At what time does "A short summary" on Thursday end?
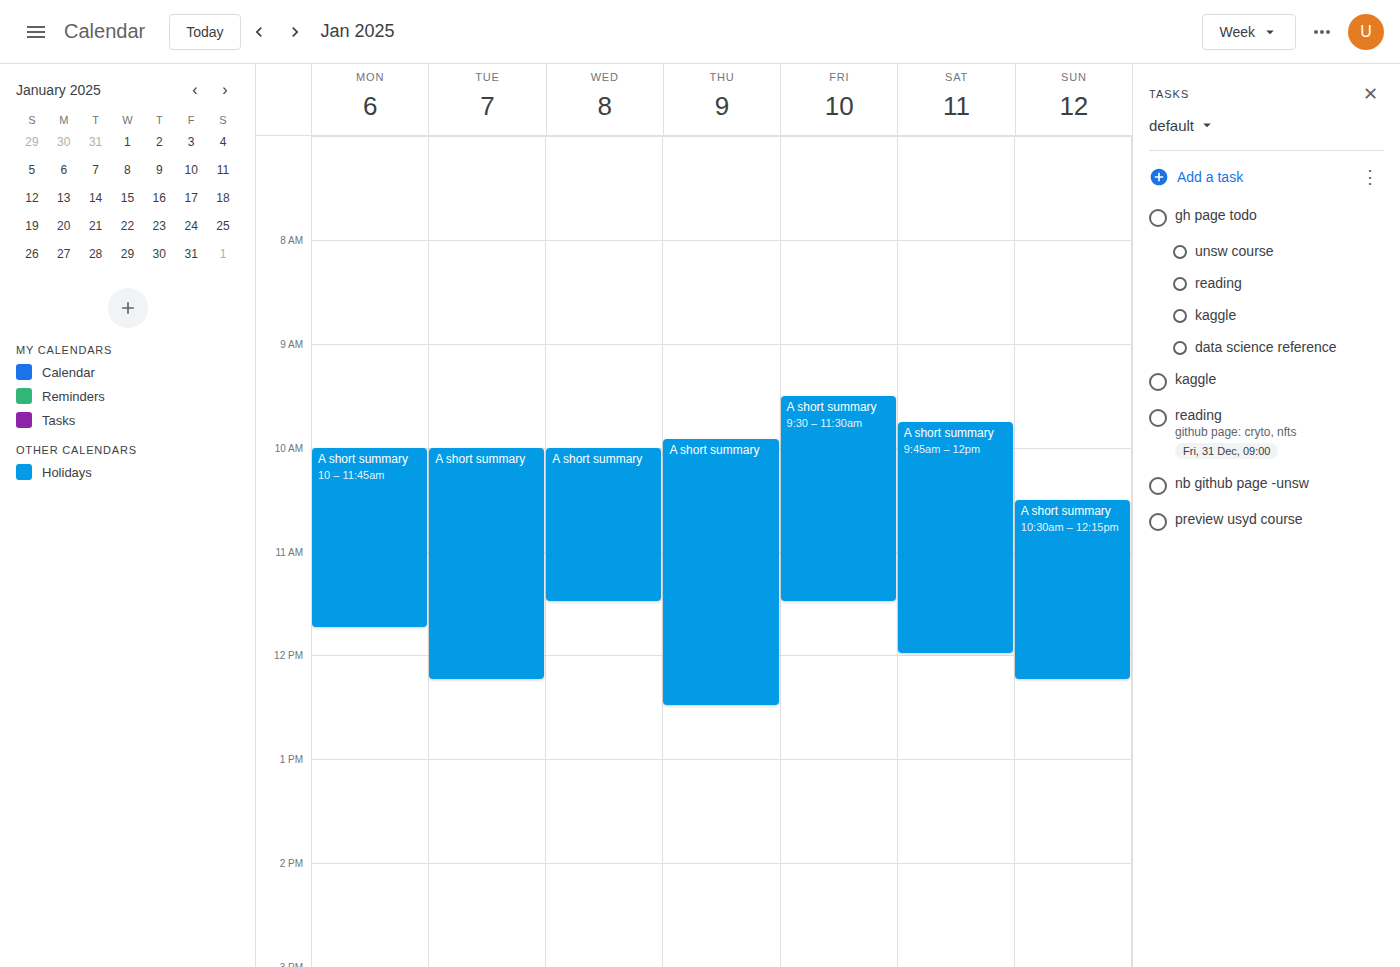
12:30 PM